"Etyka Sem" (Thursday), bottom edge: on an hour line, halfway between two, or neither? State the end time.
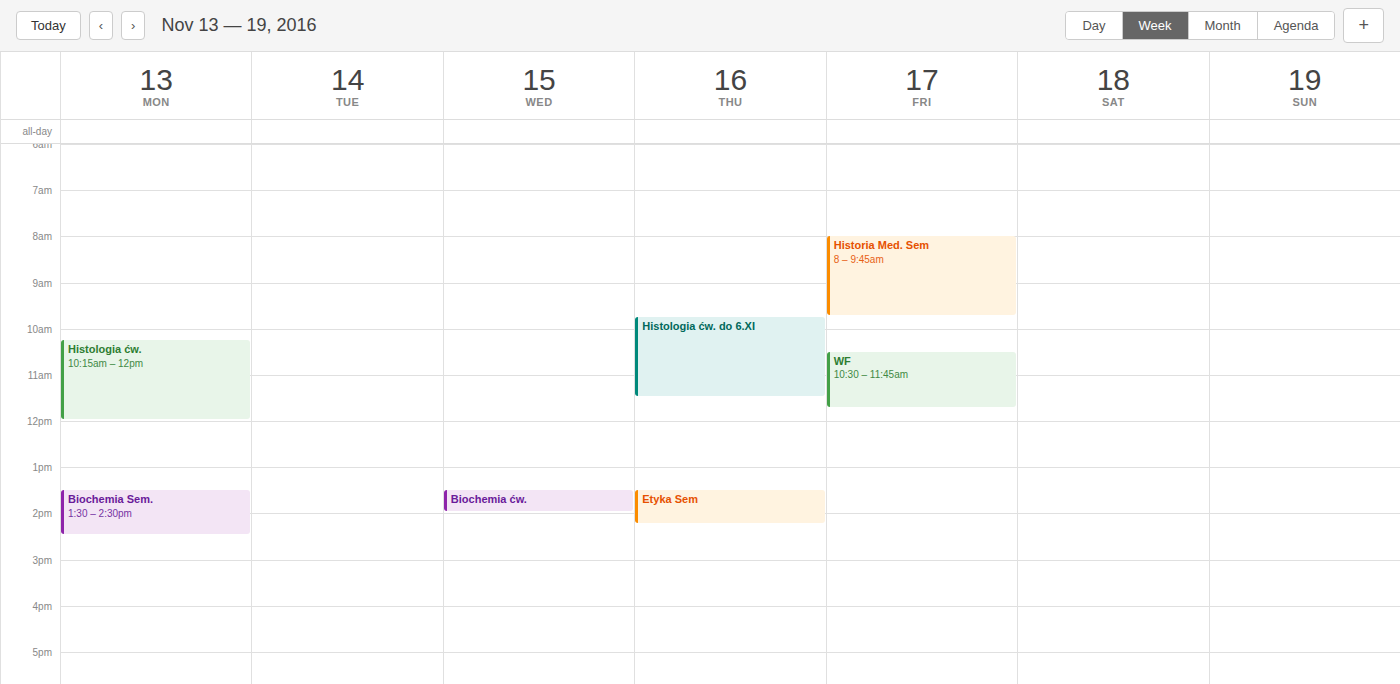
2:15 PM -- neither: a quarter of the way from the 2 PM line to the 3 PM line.